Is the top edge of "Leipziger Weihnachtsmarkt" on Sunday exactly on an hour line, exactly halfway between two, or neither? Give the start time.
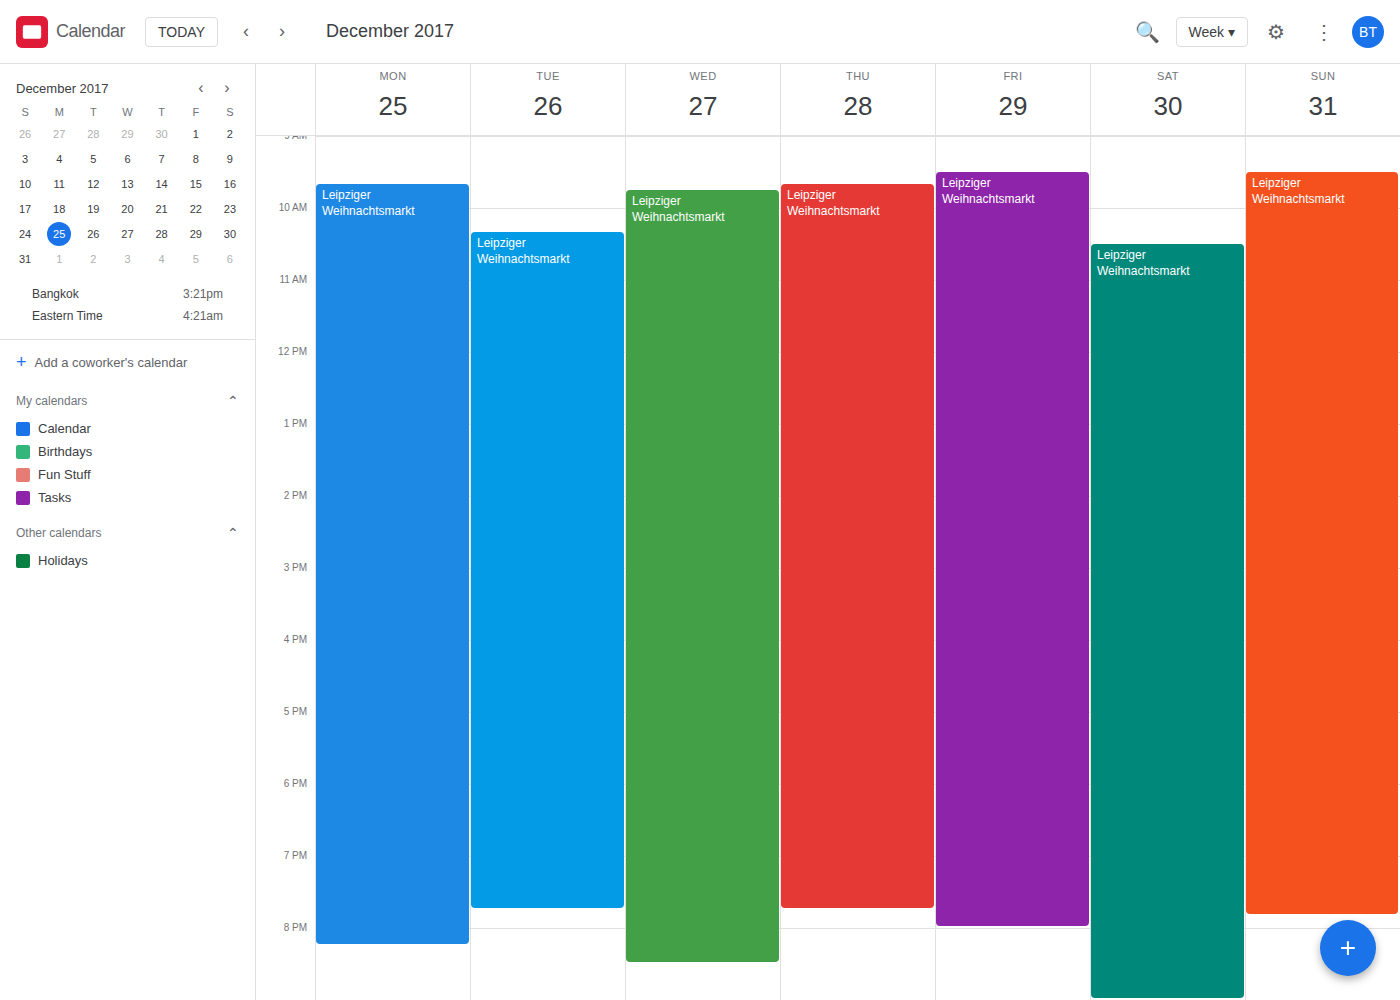
9:30 AM -- halfway between the 9 AM and 10 AM lines.